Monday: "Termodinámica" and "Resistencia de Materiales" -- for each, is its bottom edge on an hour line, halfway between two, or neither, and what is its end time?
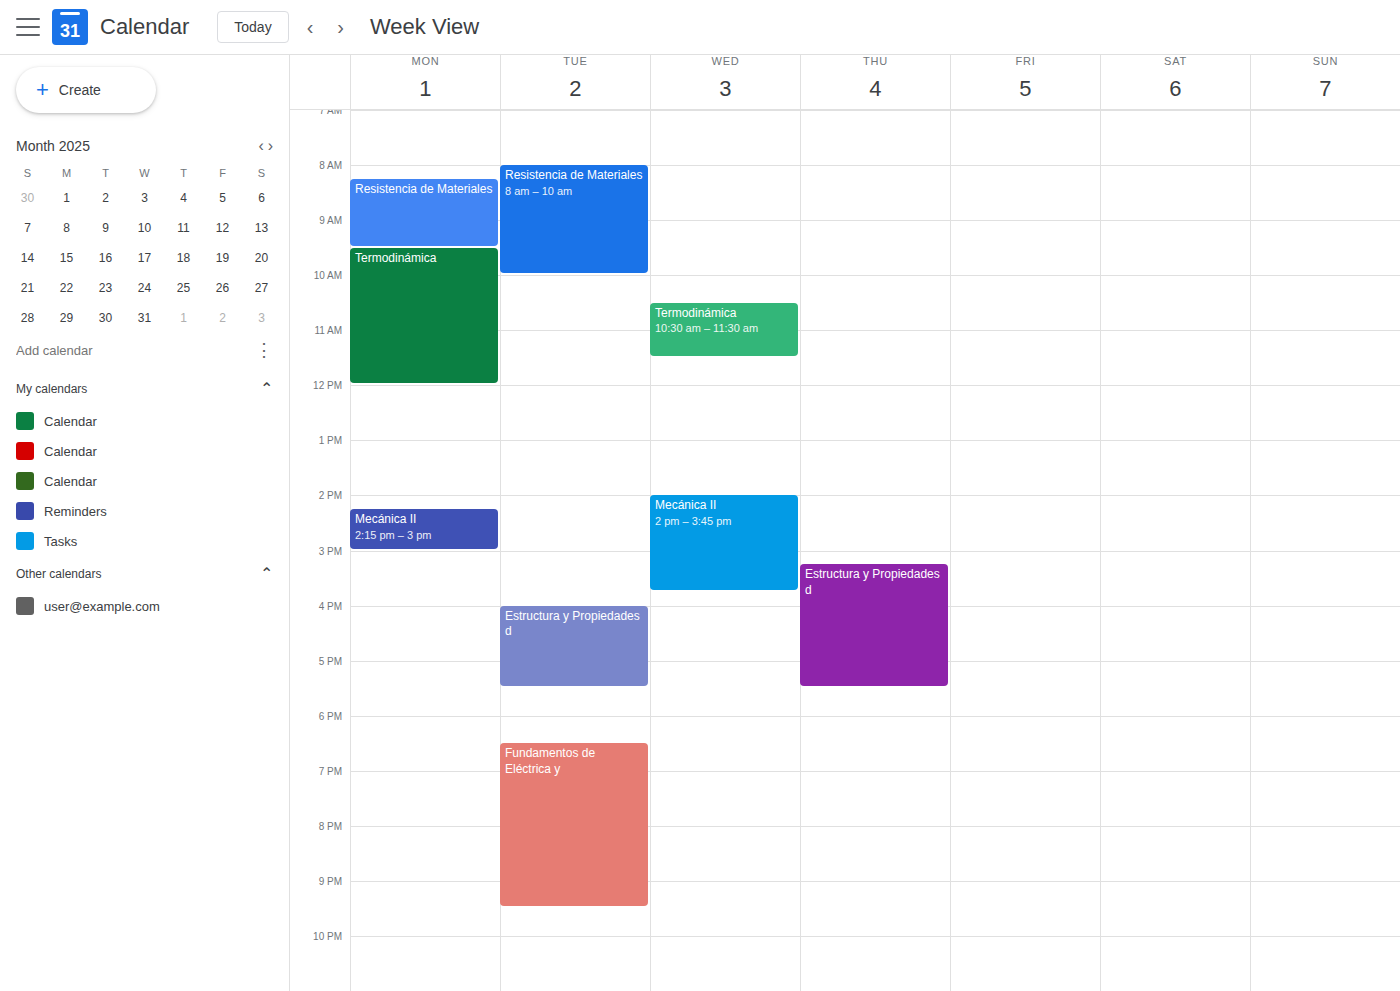
"Termodinámica": 12:00 PM, exactly on the 12 PM line. "Resistencia de Materiales": 9:30 AM, halfway between the 9 AM and 10 AM lines.